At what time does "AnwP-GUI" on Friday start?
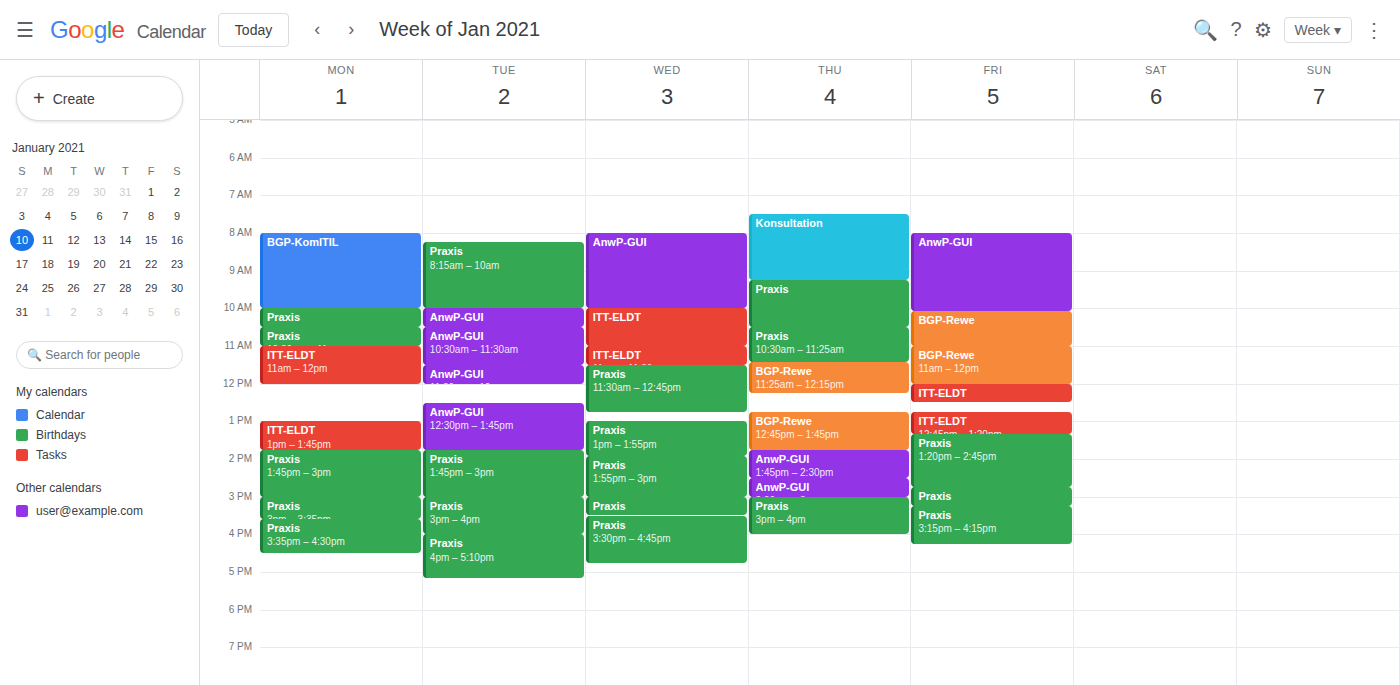
8:00 AM